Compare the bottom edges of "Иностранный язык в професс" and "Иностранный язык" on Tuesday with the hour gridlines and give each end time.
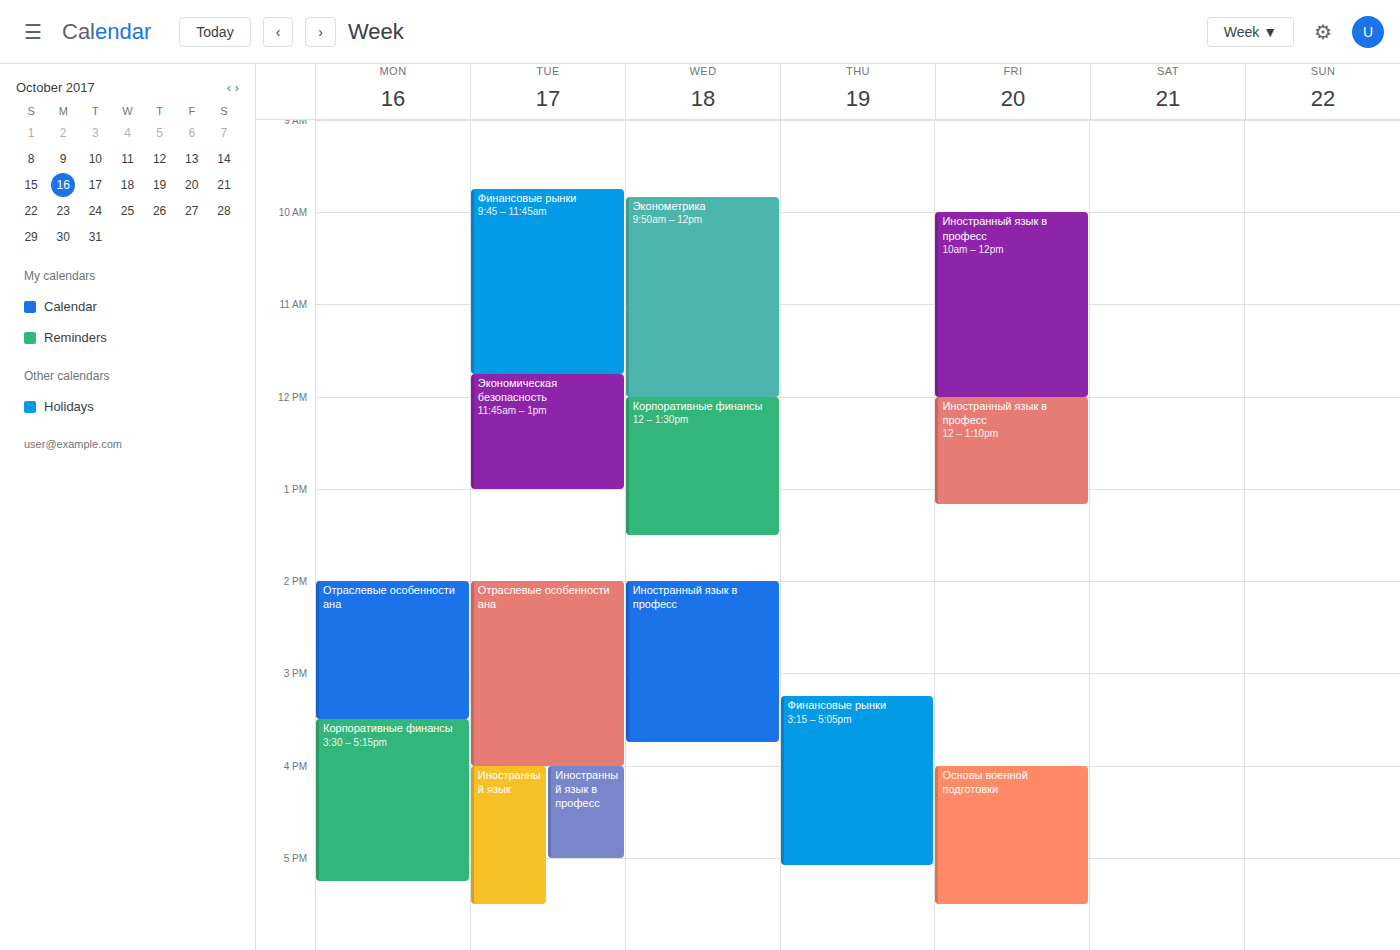
"Иностранный язык в професс": 5:00 PM, exactly on the 5 PM line. "Иностранный язык": 5:30 PM, halfway between the 5 PM and 6 PM lines.